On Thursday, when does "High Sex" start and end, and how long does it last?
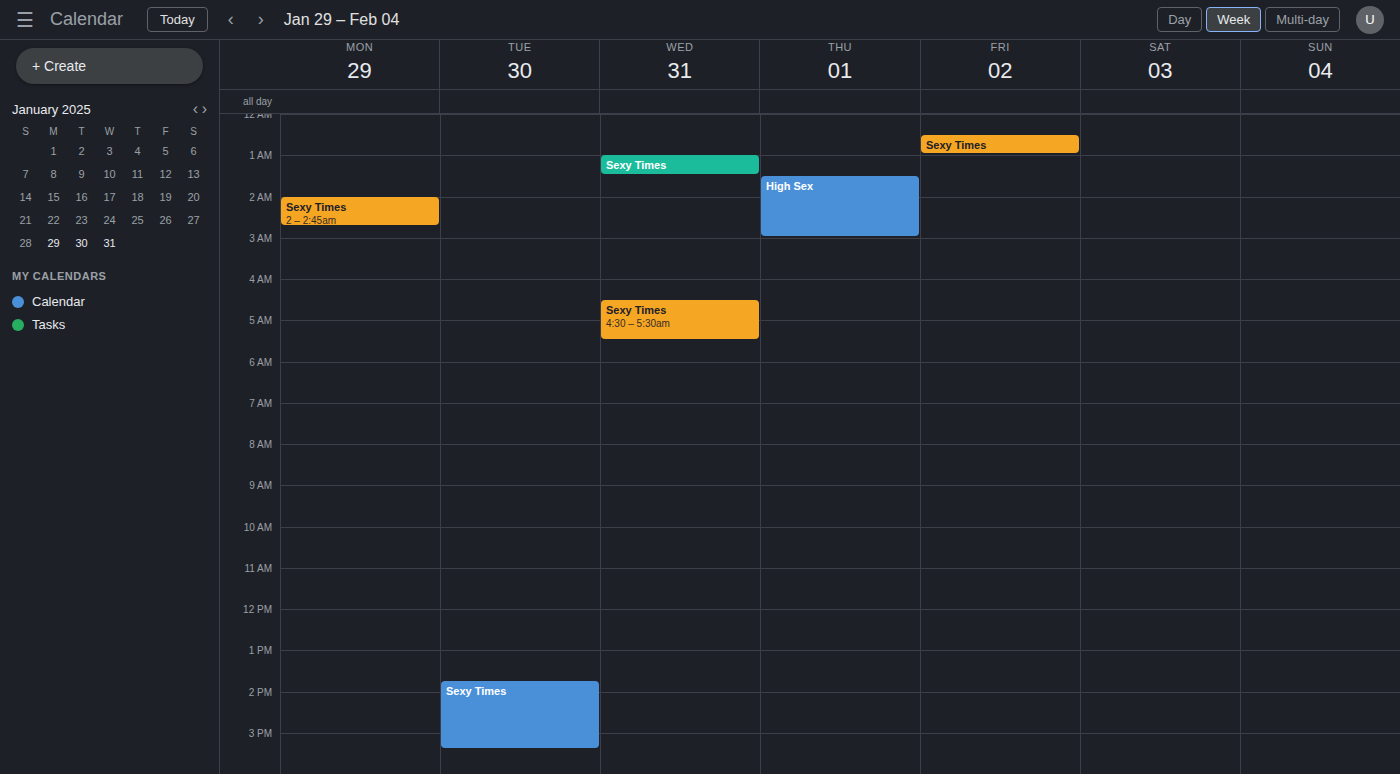
1:30 AM to 3:00 AM, 1 hour 30 minutes